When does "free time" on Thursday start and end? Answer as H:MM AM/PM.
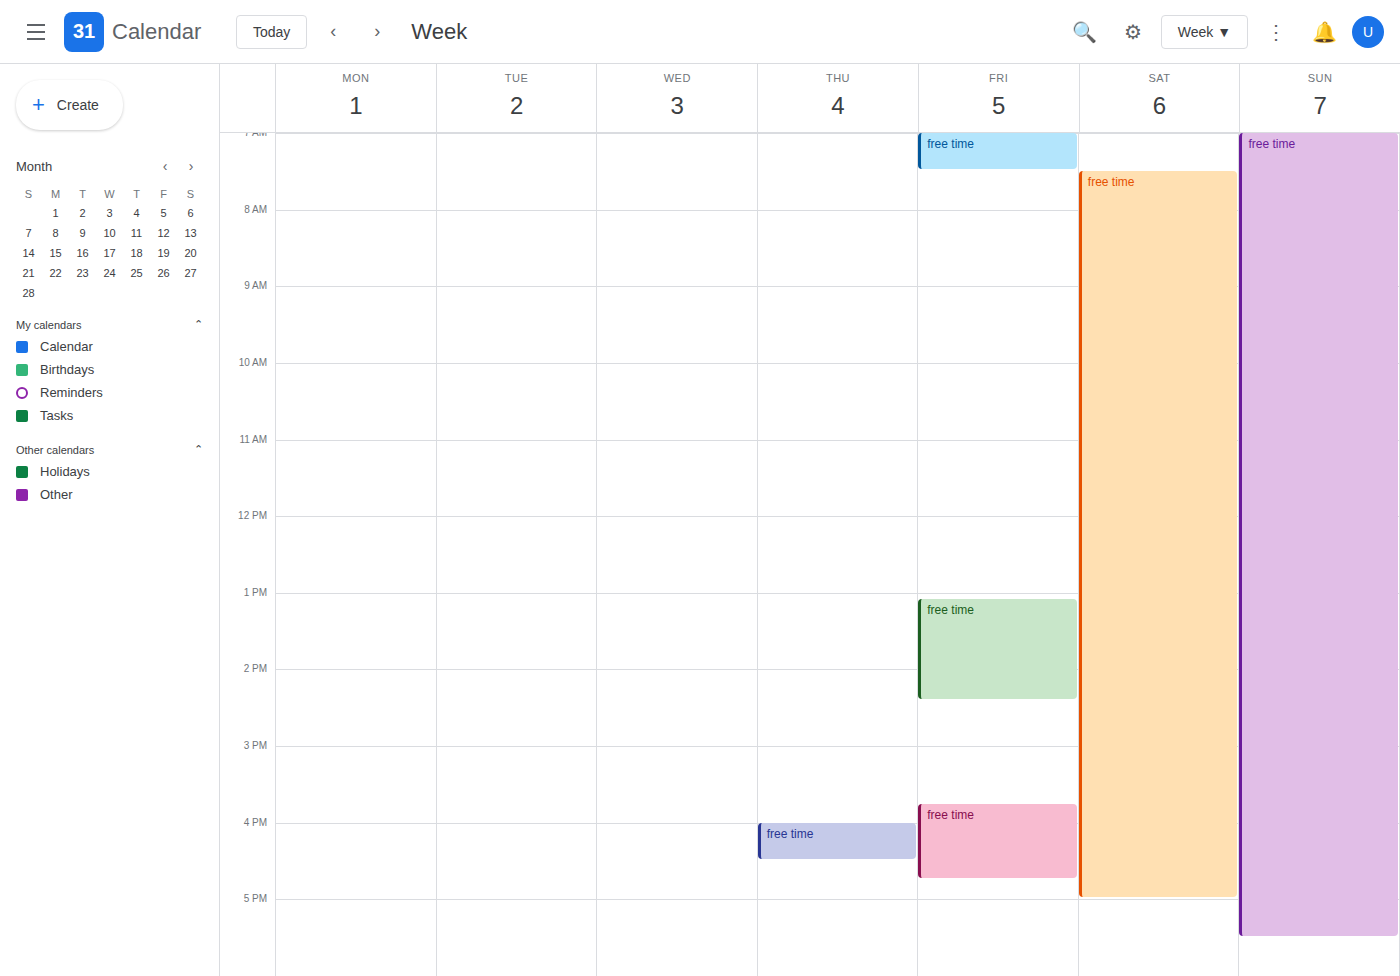
4:00 PM to 4:30 PM